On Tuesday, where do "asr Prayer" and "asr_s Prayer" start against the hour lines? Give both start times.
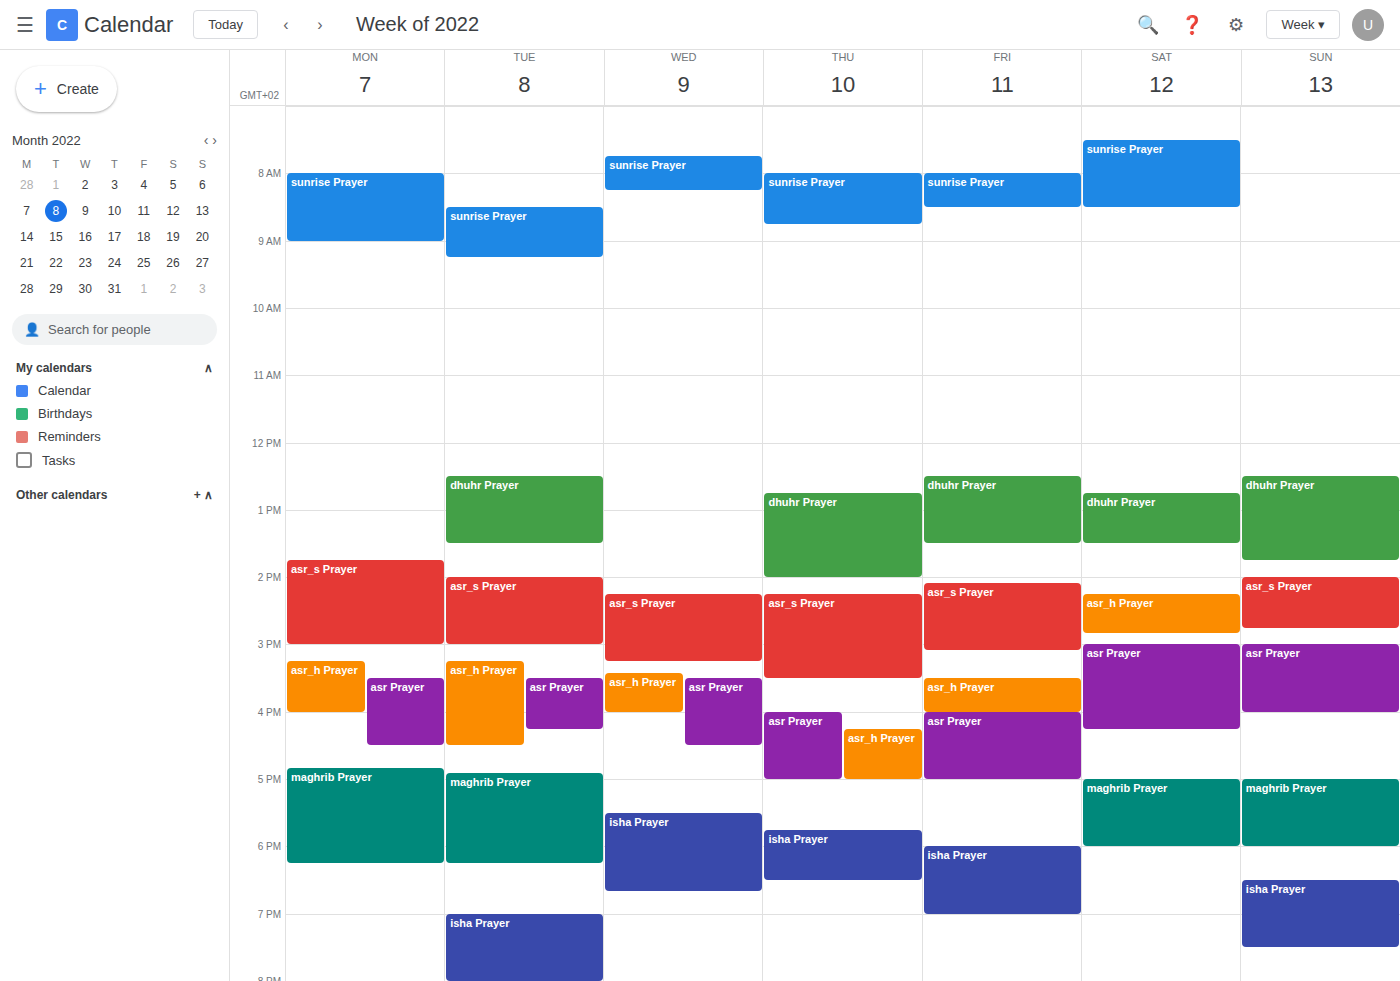
"asr Prayer": 3:30 PM, halfway between the 3 PM and 4 PM lines. "asr_s Prayer": 2:00 PM, exactly on the 2 PM line.